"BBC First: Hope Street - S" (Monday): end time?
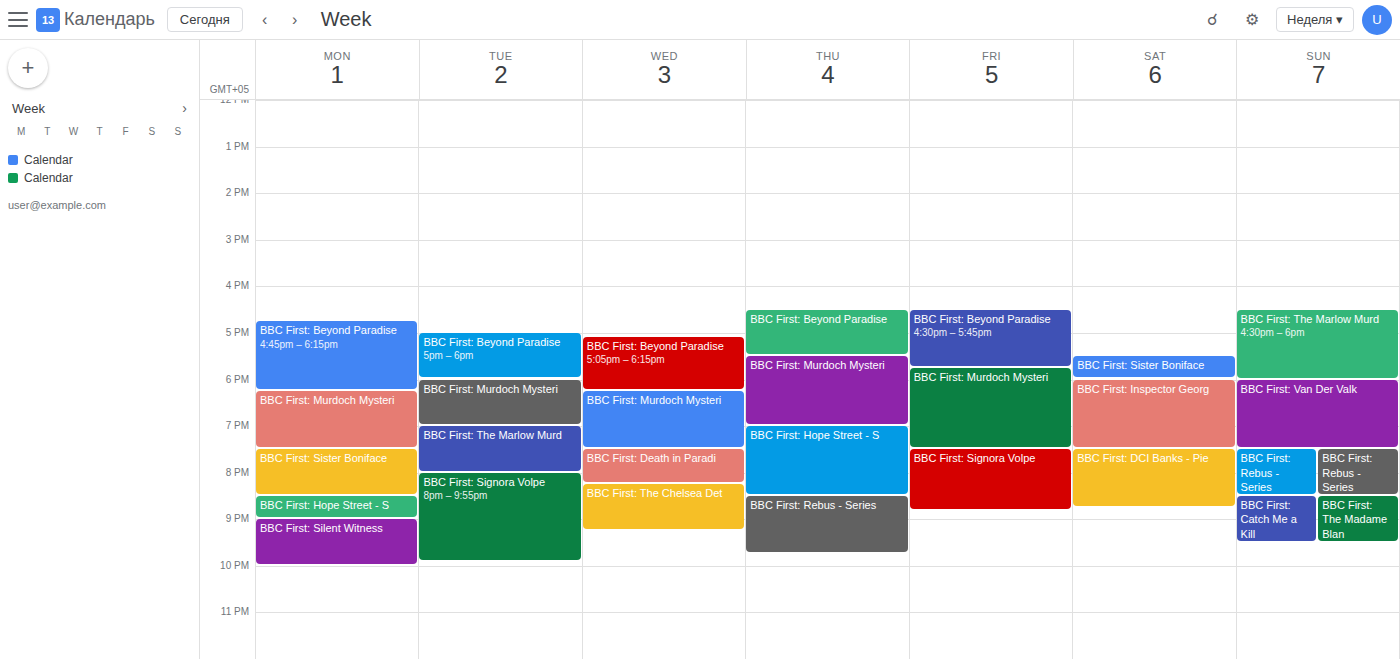
9:00 PM